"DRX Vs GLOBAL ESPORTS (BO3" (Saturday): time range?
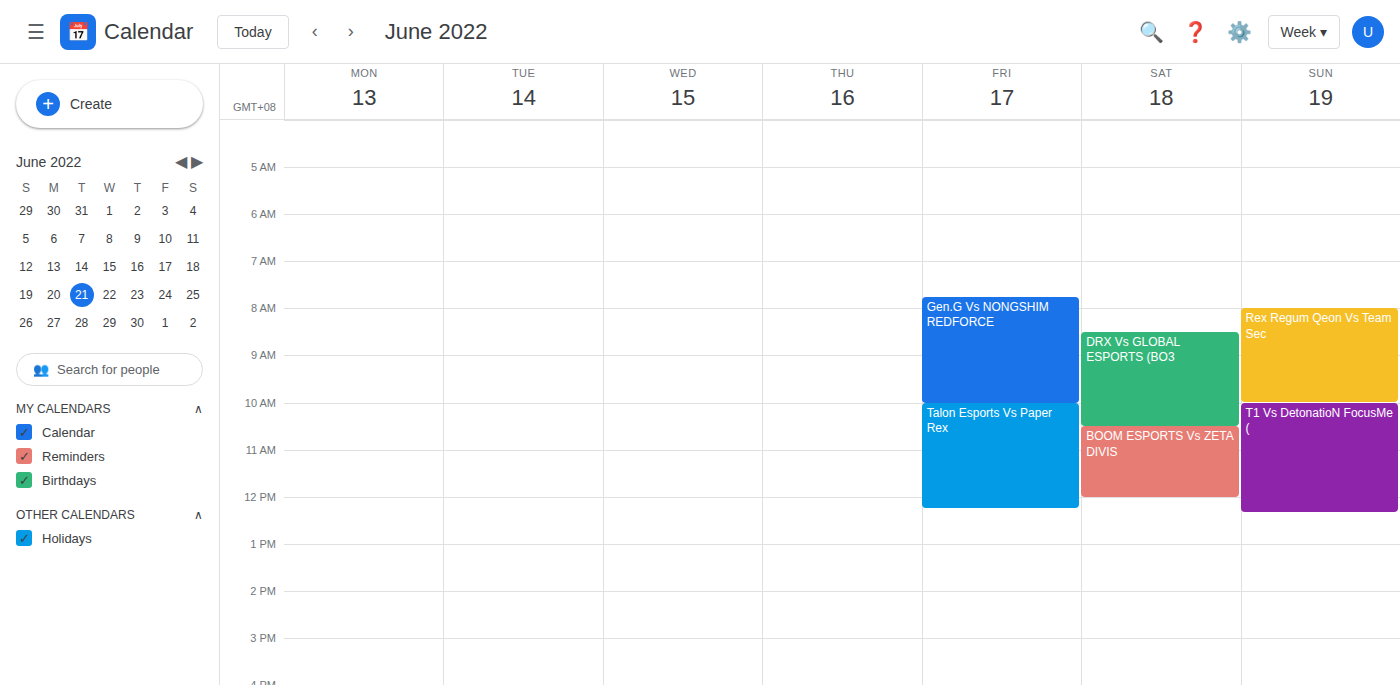
8:30 AM to 10:30 AM